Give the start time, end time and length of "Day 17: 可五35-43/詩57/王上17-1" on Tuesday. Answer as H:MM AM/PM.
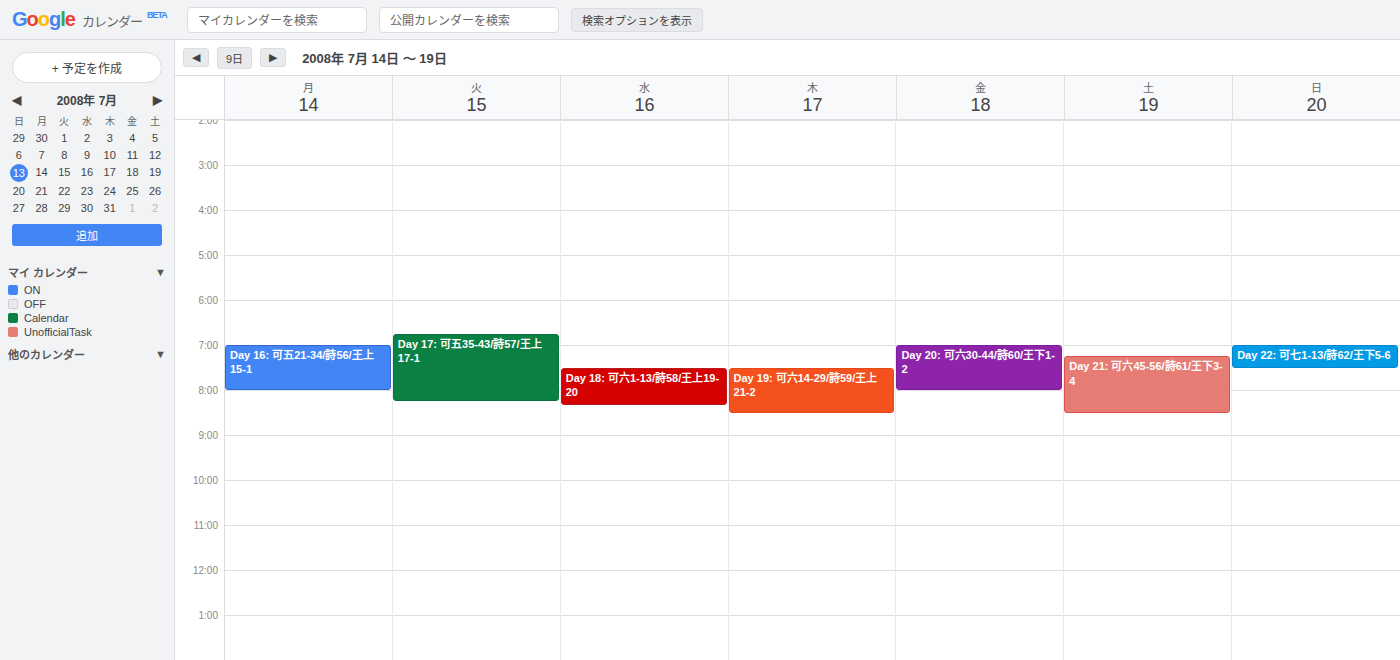
6:45 AM to 8:15 AM, 1 hour 30 minutes